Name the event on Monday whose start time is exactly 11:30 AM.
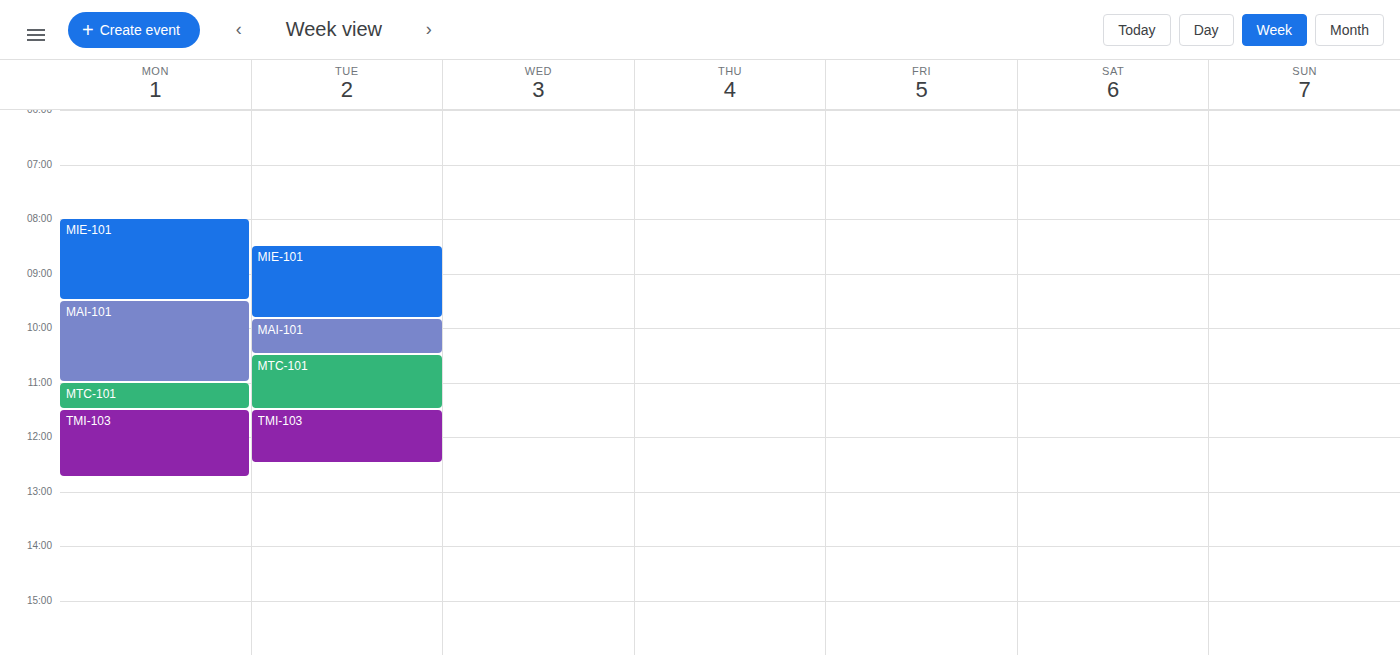
"TMI-103"